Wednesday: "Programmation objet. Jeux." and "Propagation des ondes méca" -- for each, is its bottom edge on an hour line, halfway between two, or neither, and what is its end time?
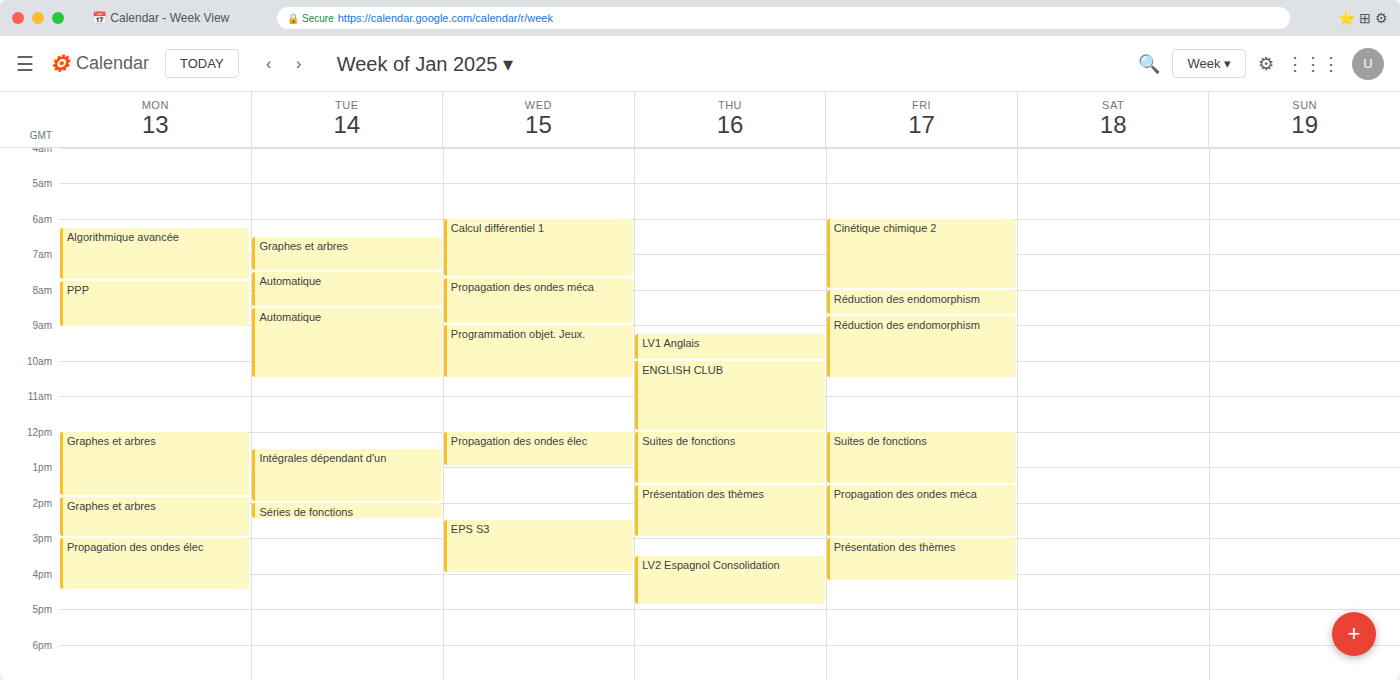
"Programmation objet. Jeux.": 10:30 AM, halfway between the 10 AM and 11 AM lines. "Propagation des ondes méca": 9:00 AM, exactly on the 9 AM line.